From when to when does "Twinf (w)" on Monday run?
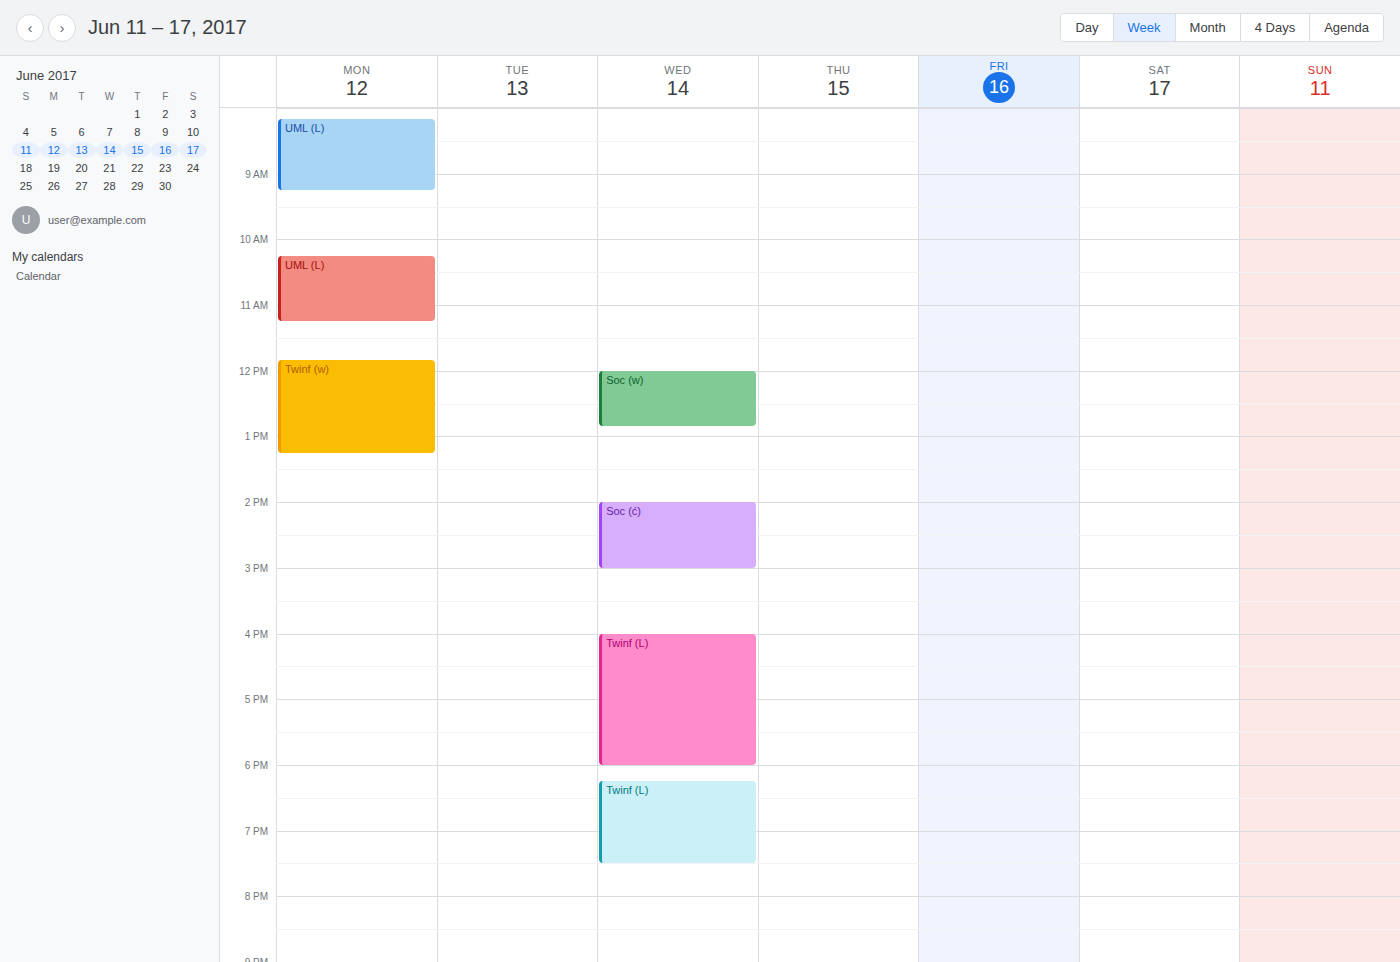
11:50 AM to 1:15 PM